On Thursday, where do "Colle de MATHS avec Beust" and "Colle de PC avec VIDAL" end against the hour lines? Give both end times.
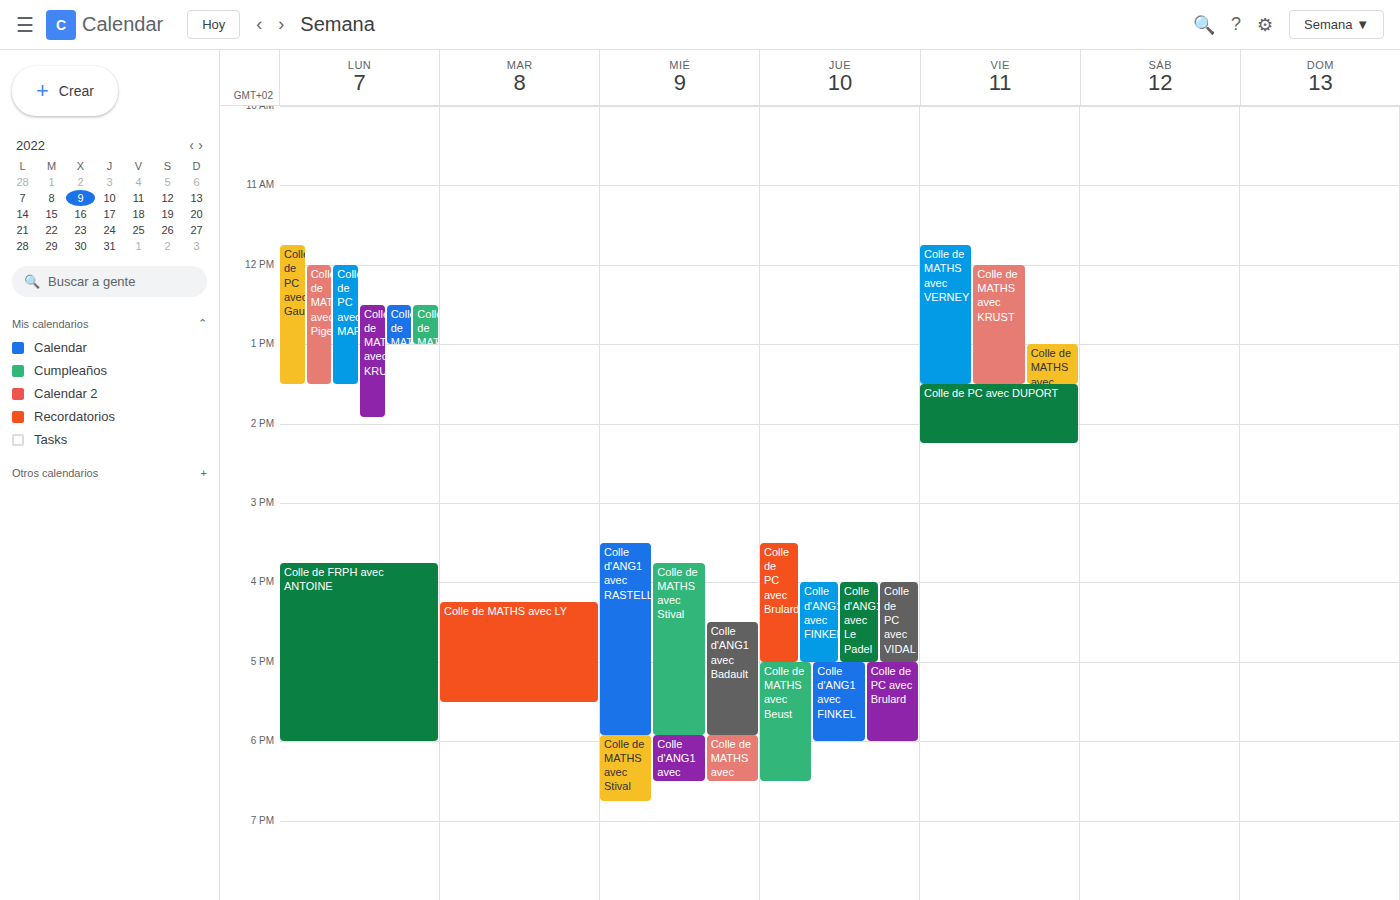
"Colle de MATHS avec Beust": 6:30 PM, halfway between the 6 PM and 7 PM lines. "Colle de PC avec VIDAL": 5:00 PM, exactly on the 5 PM line.